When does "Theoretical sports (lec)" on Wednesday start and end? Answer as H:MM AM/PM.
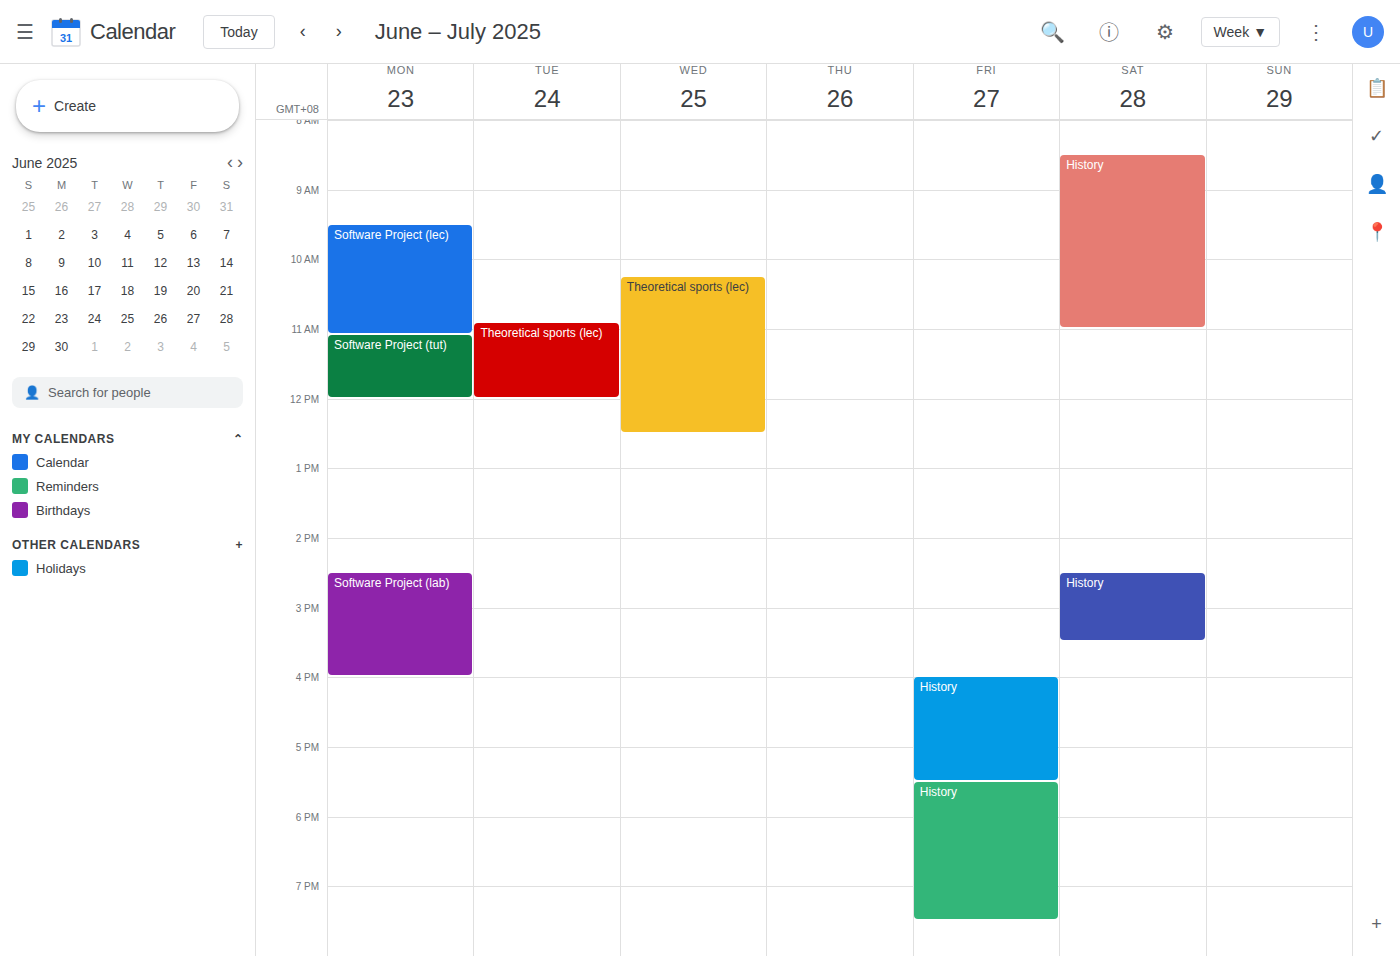
10:15 AM to 12:30 PM